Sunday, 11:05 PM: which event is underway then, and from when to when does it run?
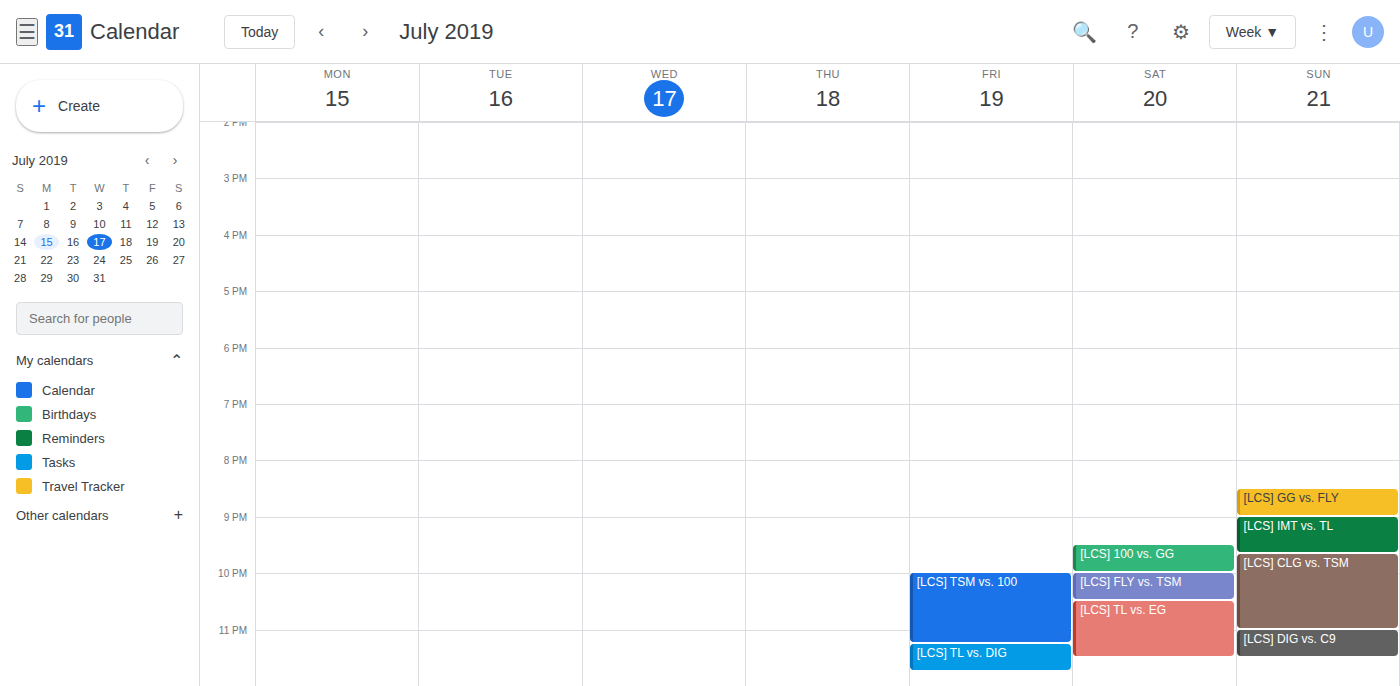
"[LCS] DIG vs. C9", 11:00 PM to 11:30 PM